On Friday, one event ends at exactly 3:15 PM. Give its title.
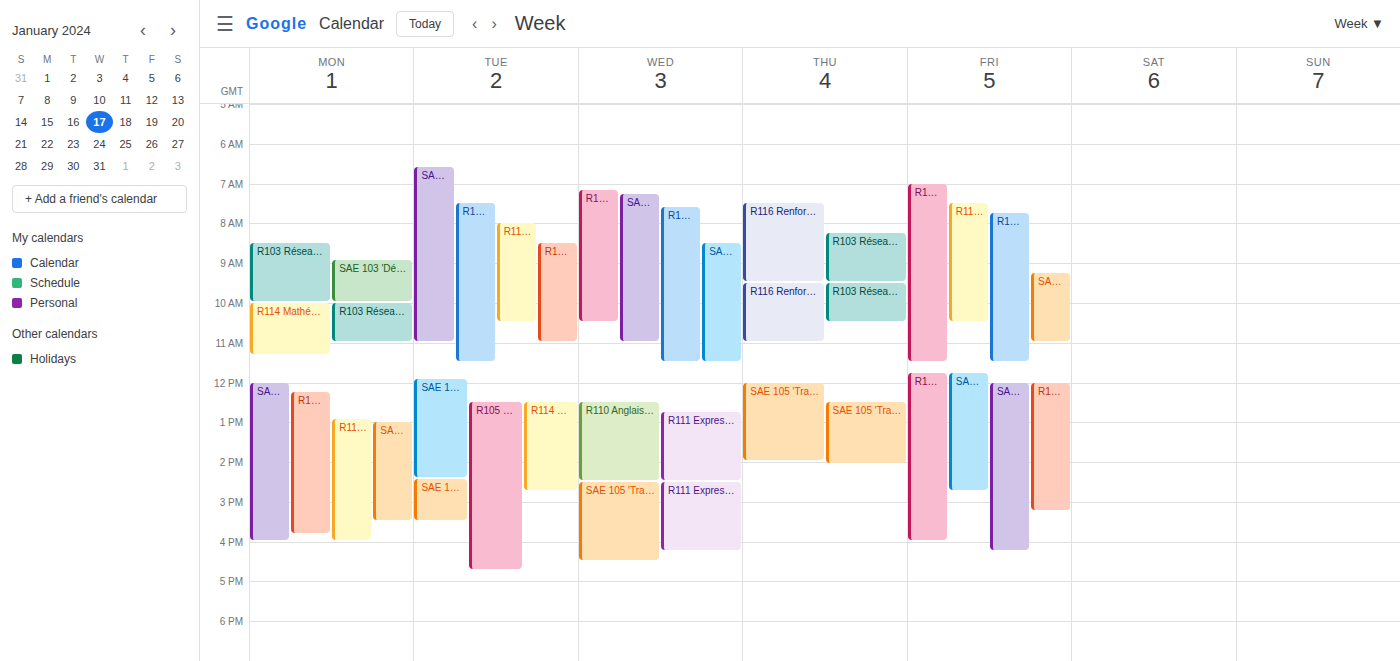
"R107 Fondamentaux de la pr"